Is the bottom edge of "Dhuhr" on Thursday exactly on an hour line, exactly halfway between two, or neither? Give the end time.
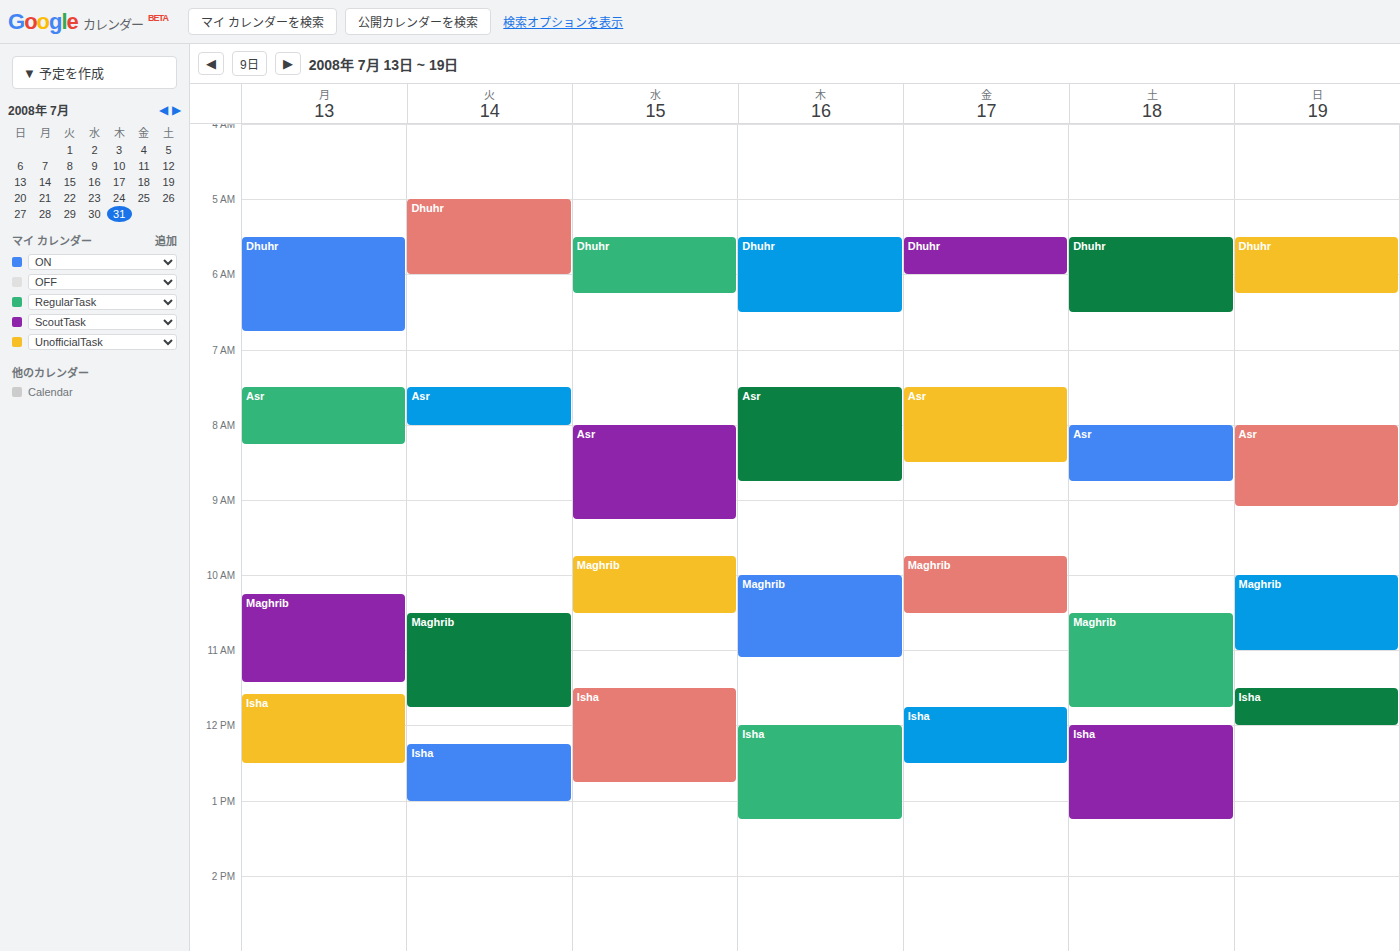
06:30 -- halfway between the 06:00 and 07:00 lines.